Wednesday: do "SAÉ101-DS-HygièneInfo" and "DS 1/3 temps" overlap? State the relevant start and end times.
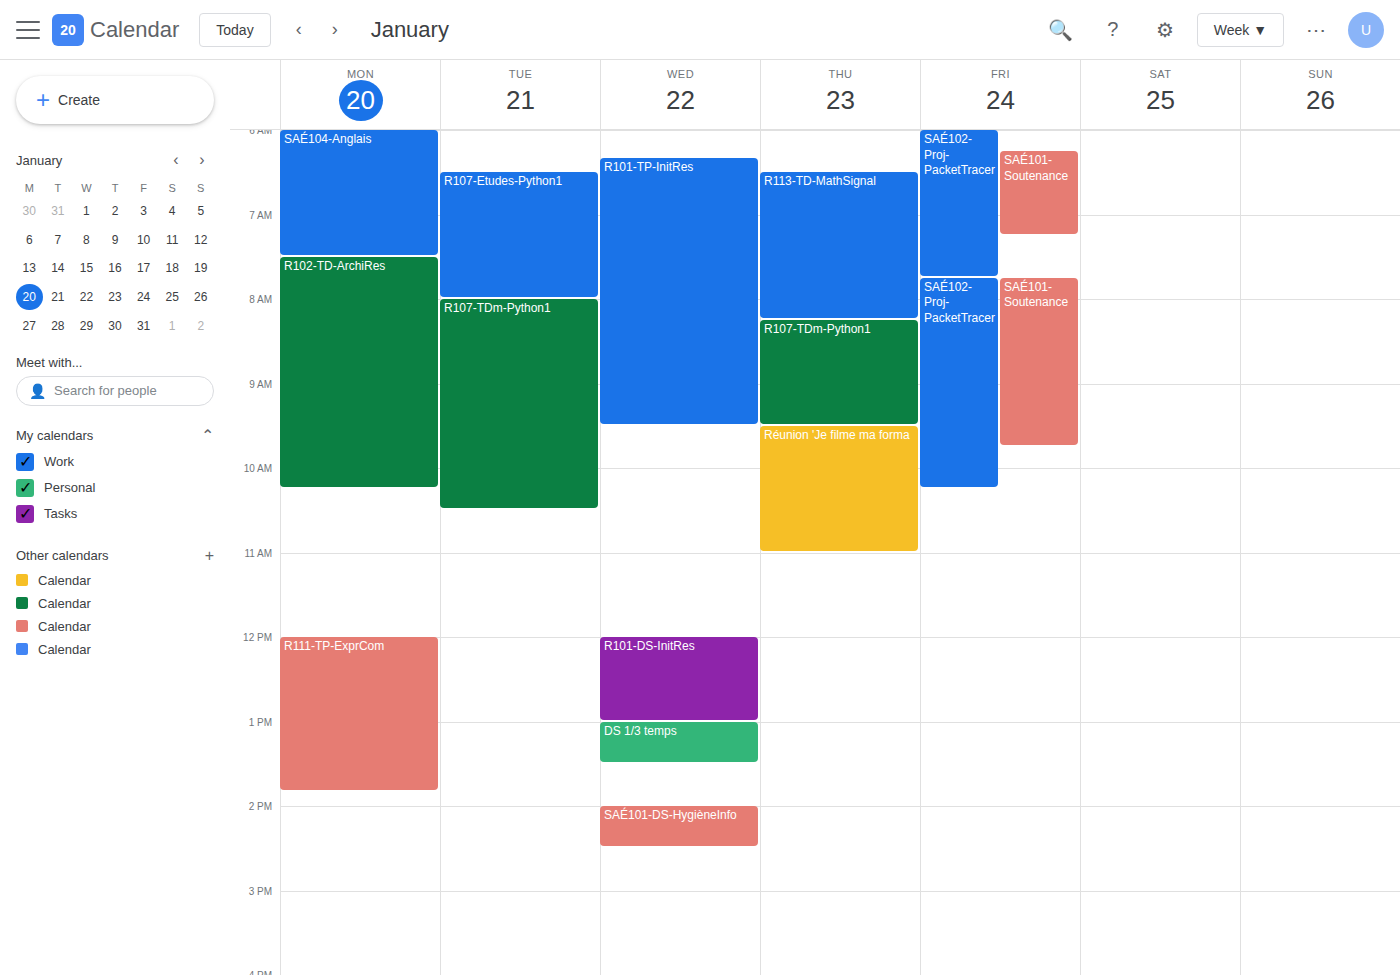
"DS 1/3 temps" ends at 13:30 and "SAÉ101-DS-HygièneInfo" starts at 14:00 -- no overlap.